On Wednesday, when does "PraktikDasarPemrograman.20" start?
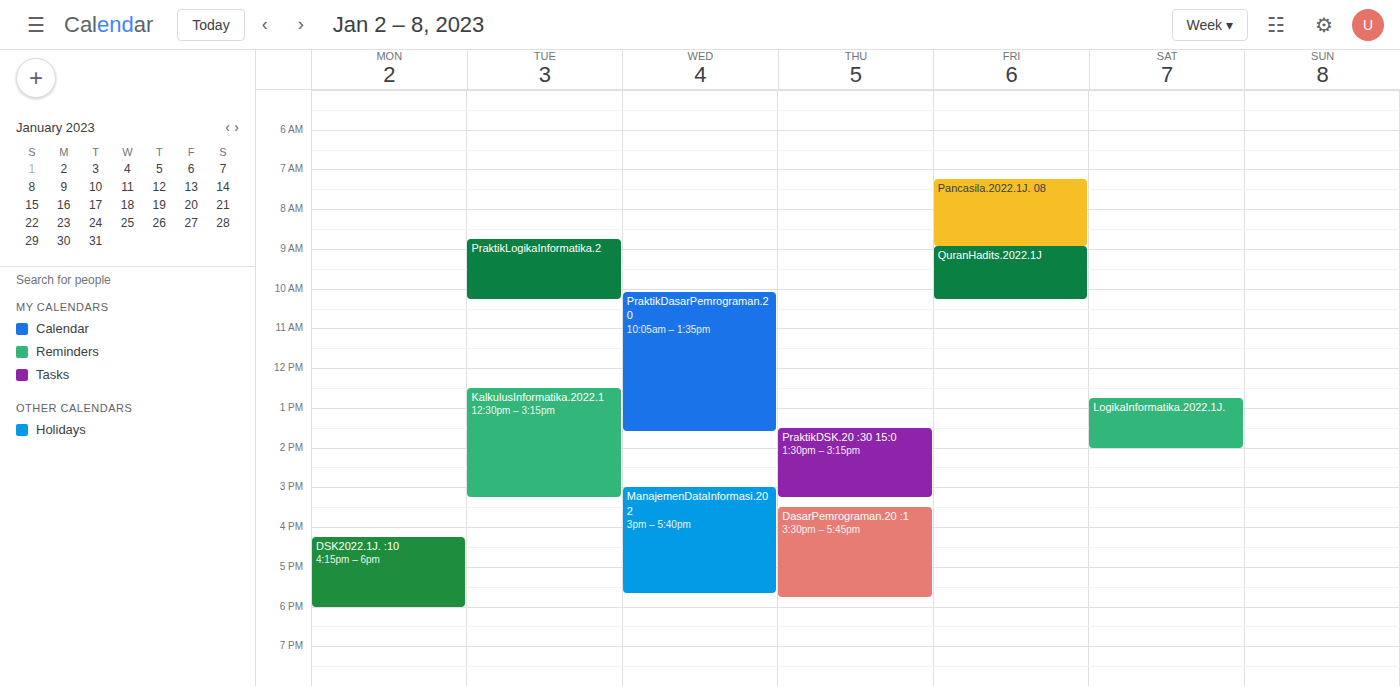
10:05 AM